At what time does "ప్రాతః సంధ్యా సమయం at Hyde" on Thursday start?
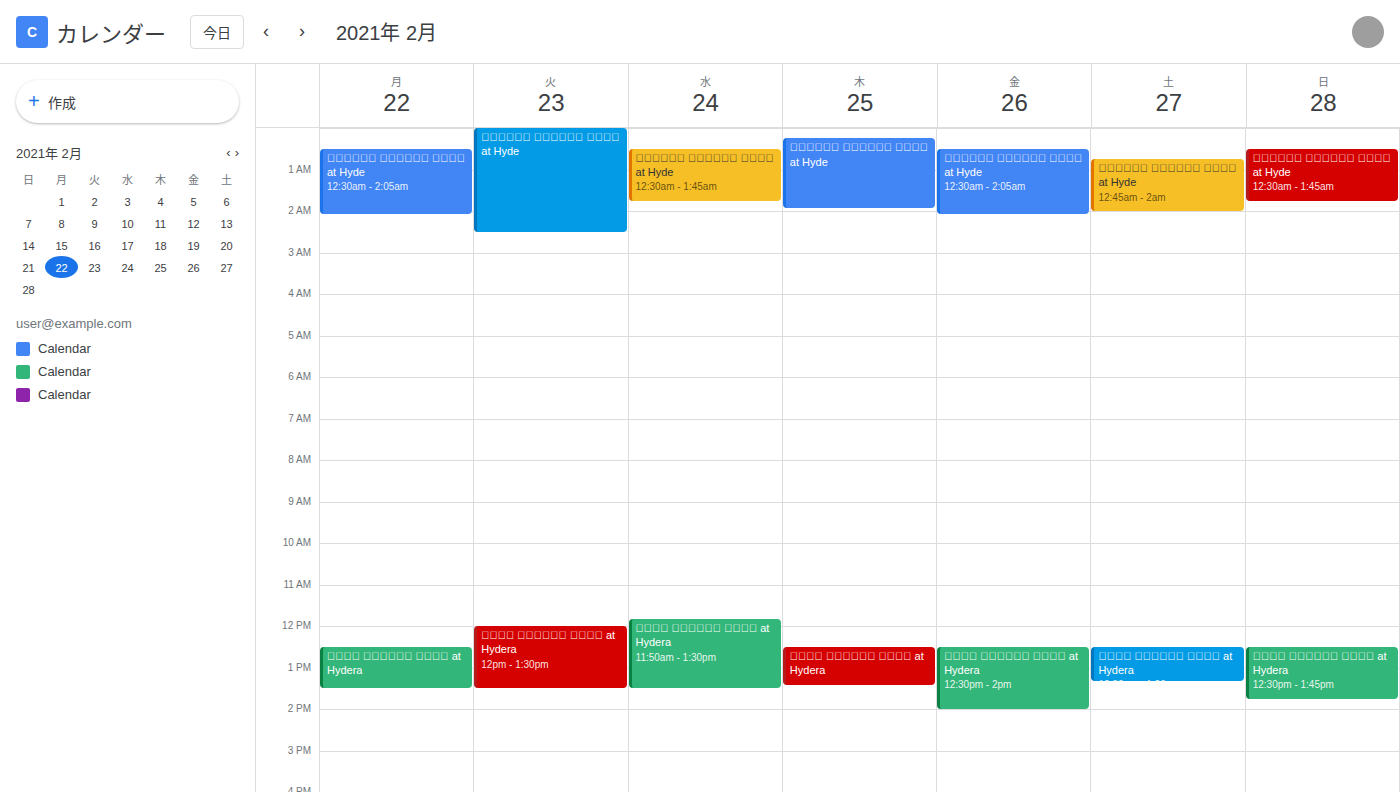
00:15